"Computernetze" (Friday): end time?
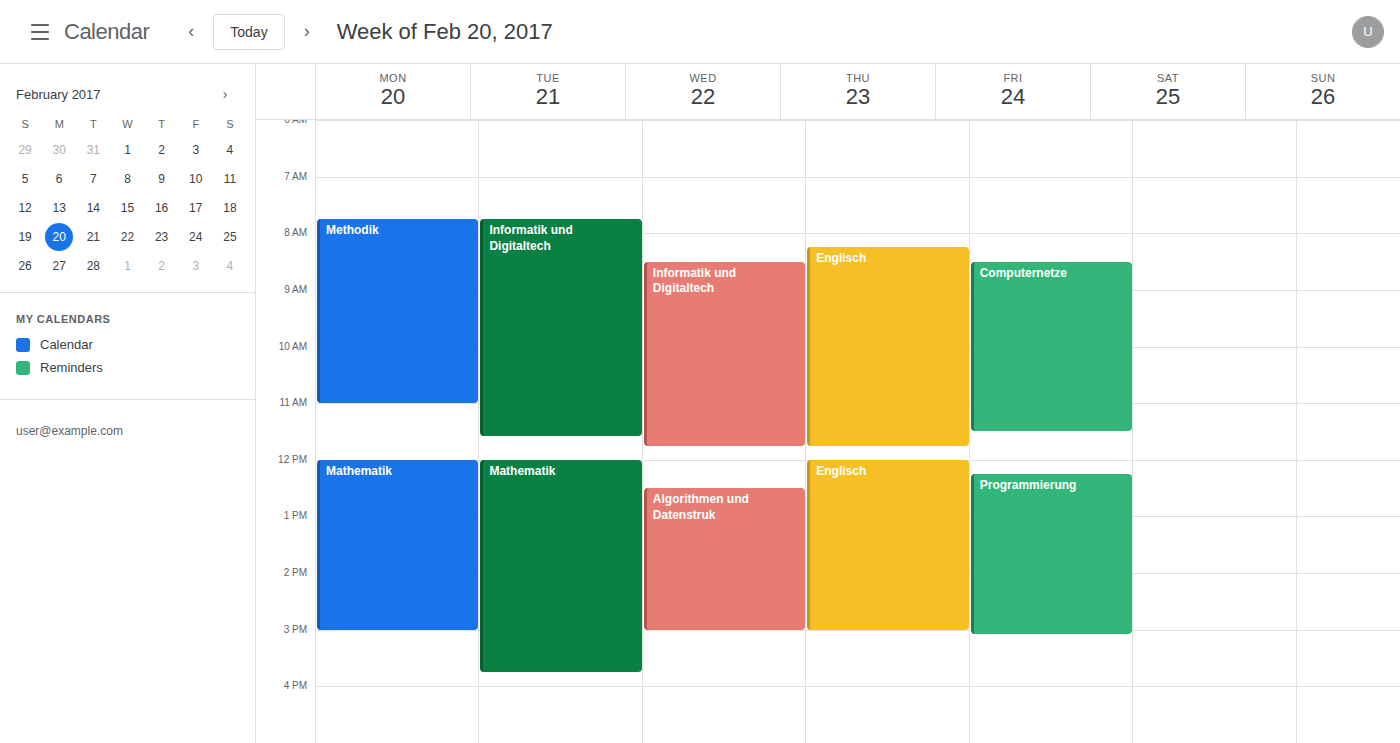
11:30 AM